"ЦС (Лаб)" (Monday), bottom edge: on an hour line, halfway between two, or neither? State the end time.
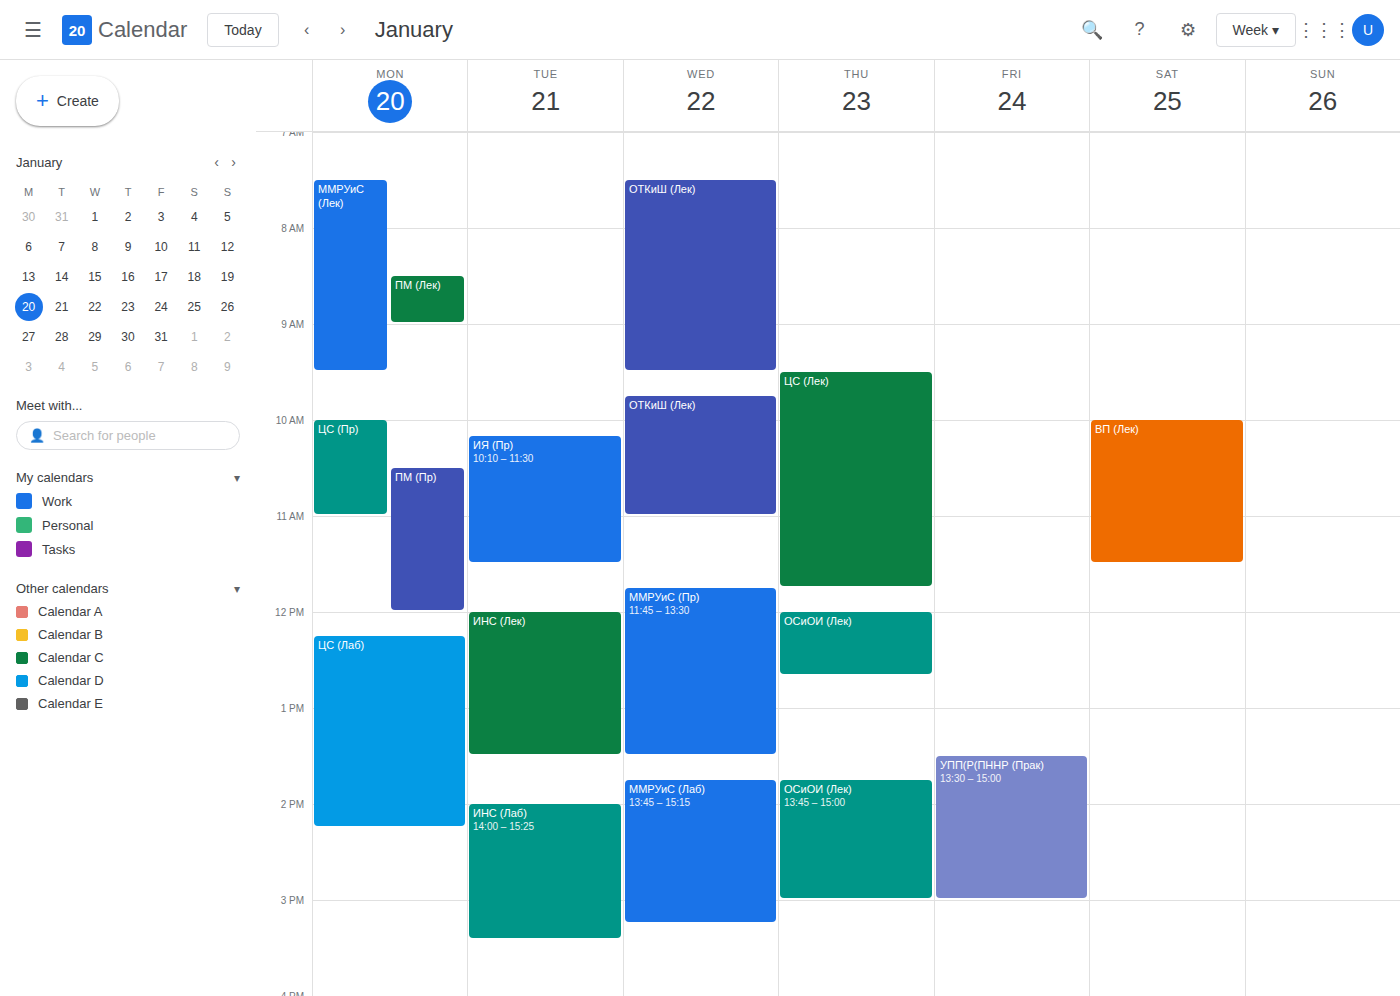
14:15 -- neither: a quarter of the way from the 14:00 line to the 15:00 line.